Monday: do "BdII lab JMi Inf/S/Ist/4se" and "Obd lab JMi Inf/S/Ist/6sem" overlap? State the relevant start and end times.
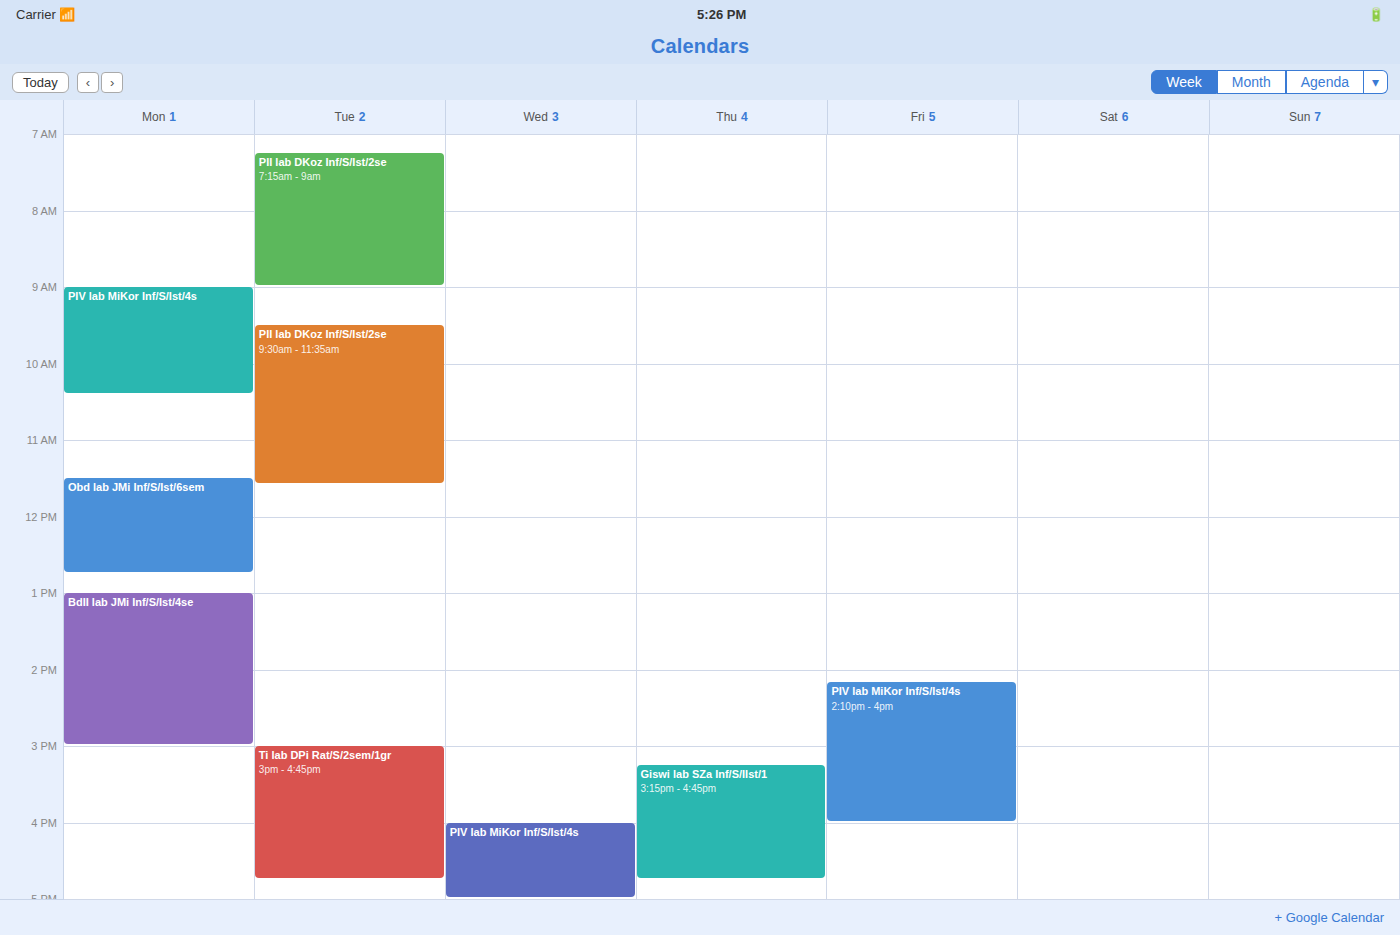
"Obd lab JMi Inf/S/Ist/6sem" ends at 12:45 PM and "BdII lab JMi Inf/S/Ist/4se" starts at 1:00 PM -- no overlap.